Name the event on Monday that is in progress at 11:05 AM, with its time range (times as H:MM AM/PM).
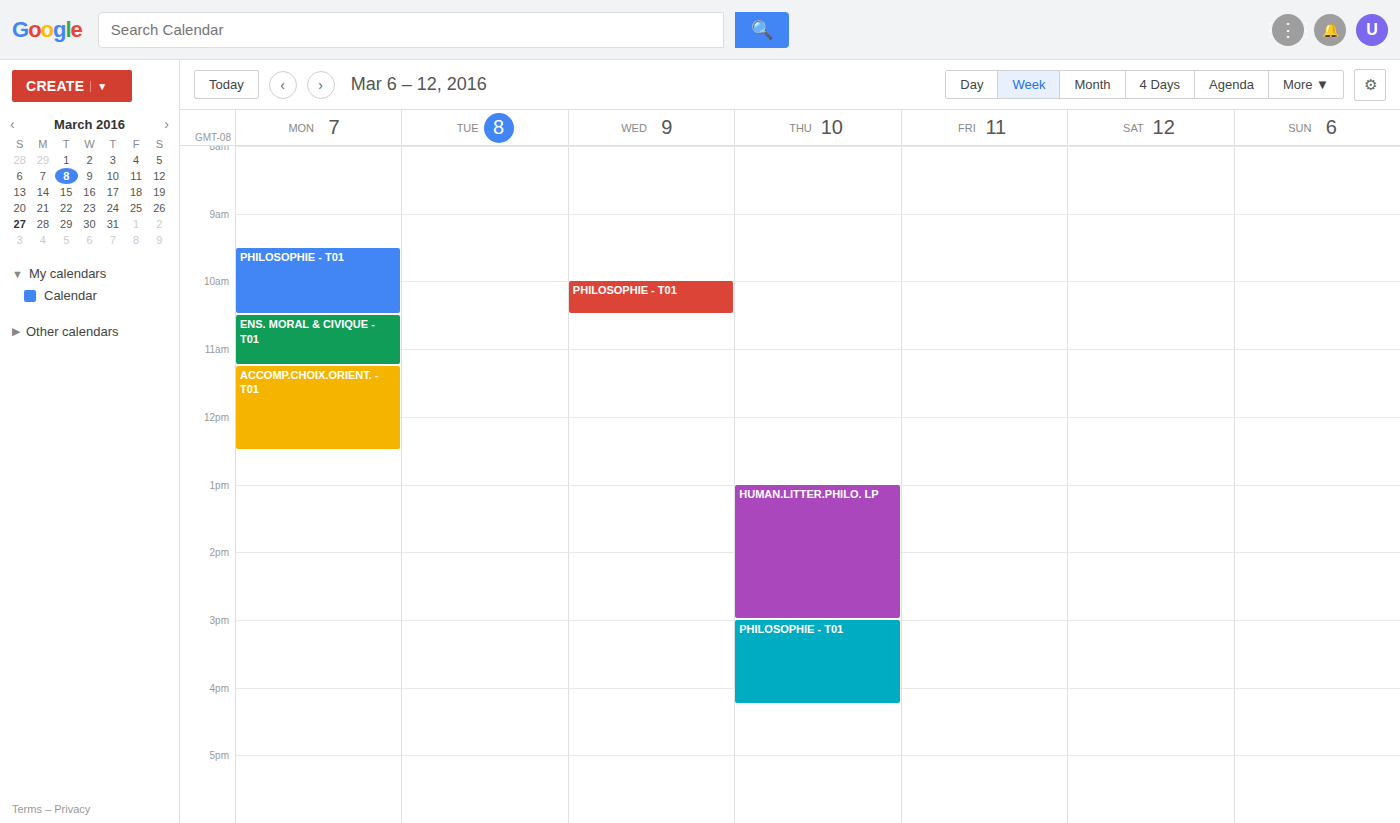
"ENS. MORAL & CIVIQUE - T01", 10:30 AM to 11:15 AM